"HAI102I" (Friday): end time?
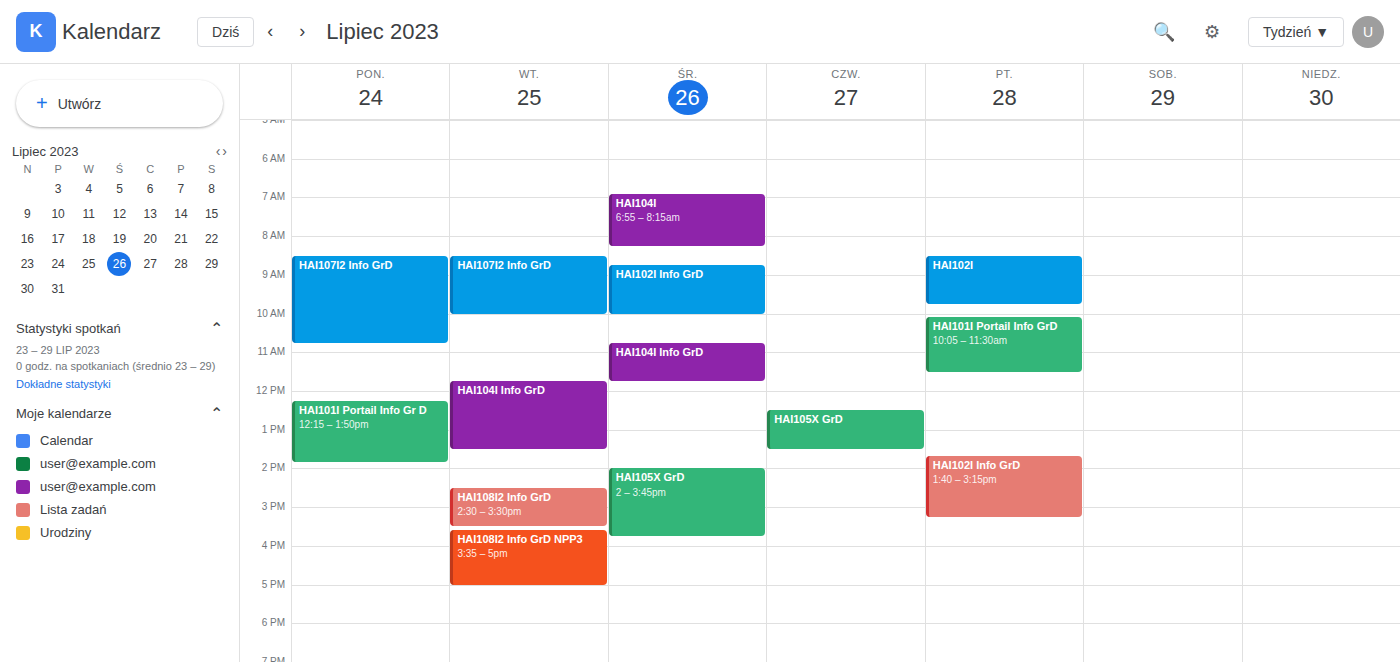
9:45 AM